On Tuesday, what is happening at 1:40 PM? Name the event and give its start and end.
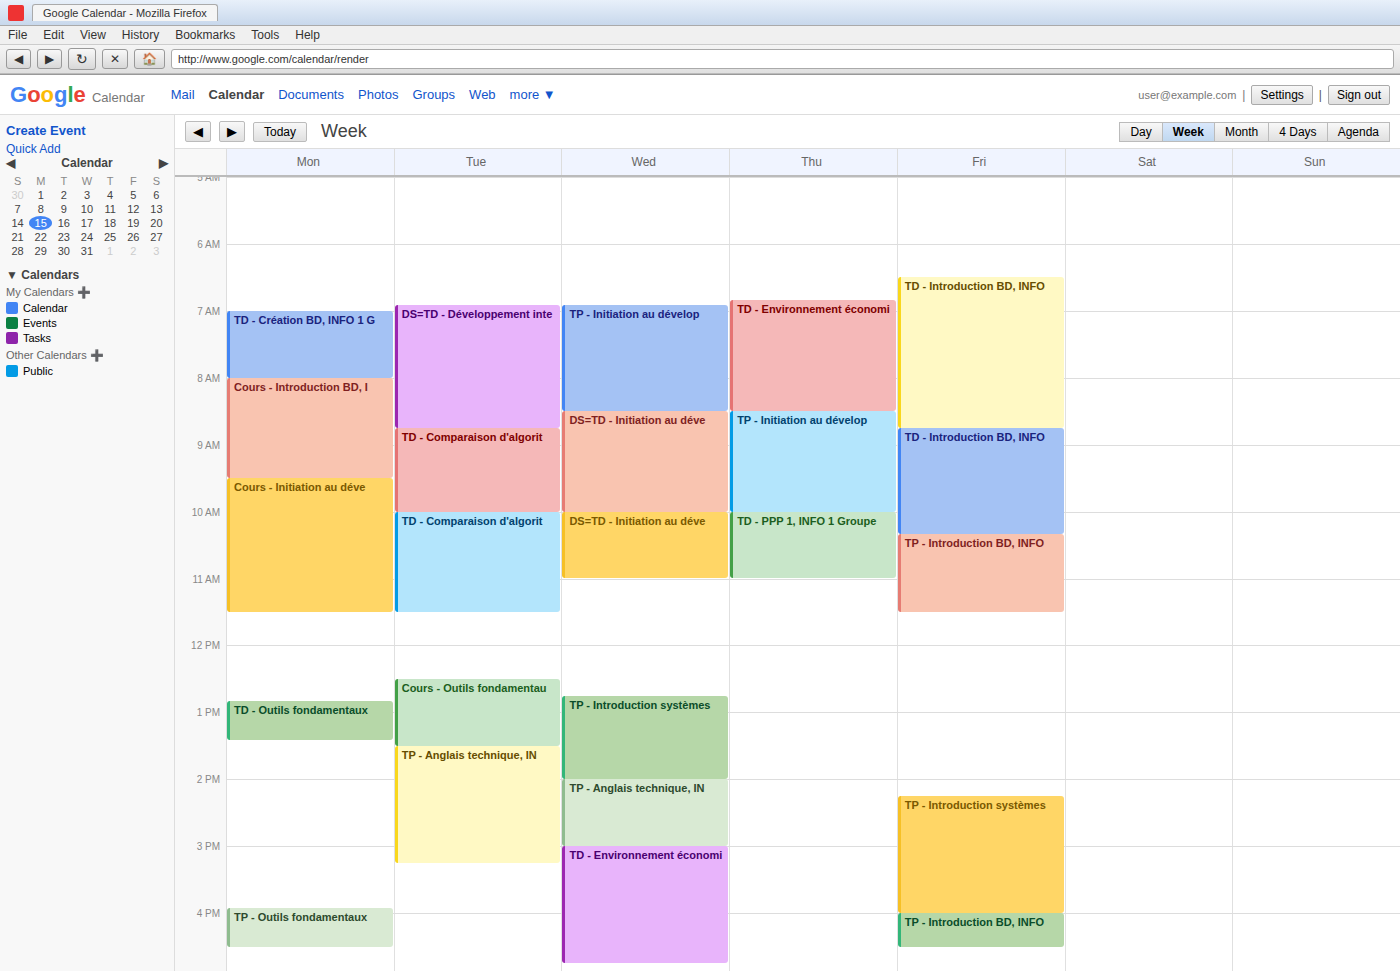
"TP - Anglais technique, IN", 1:30 PM to 3:15 PM